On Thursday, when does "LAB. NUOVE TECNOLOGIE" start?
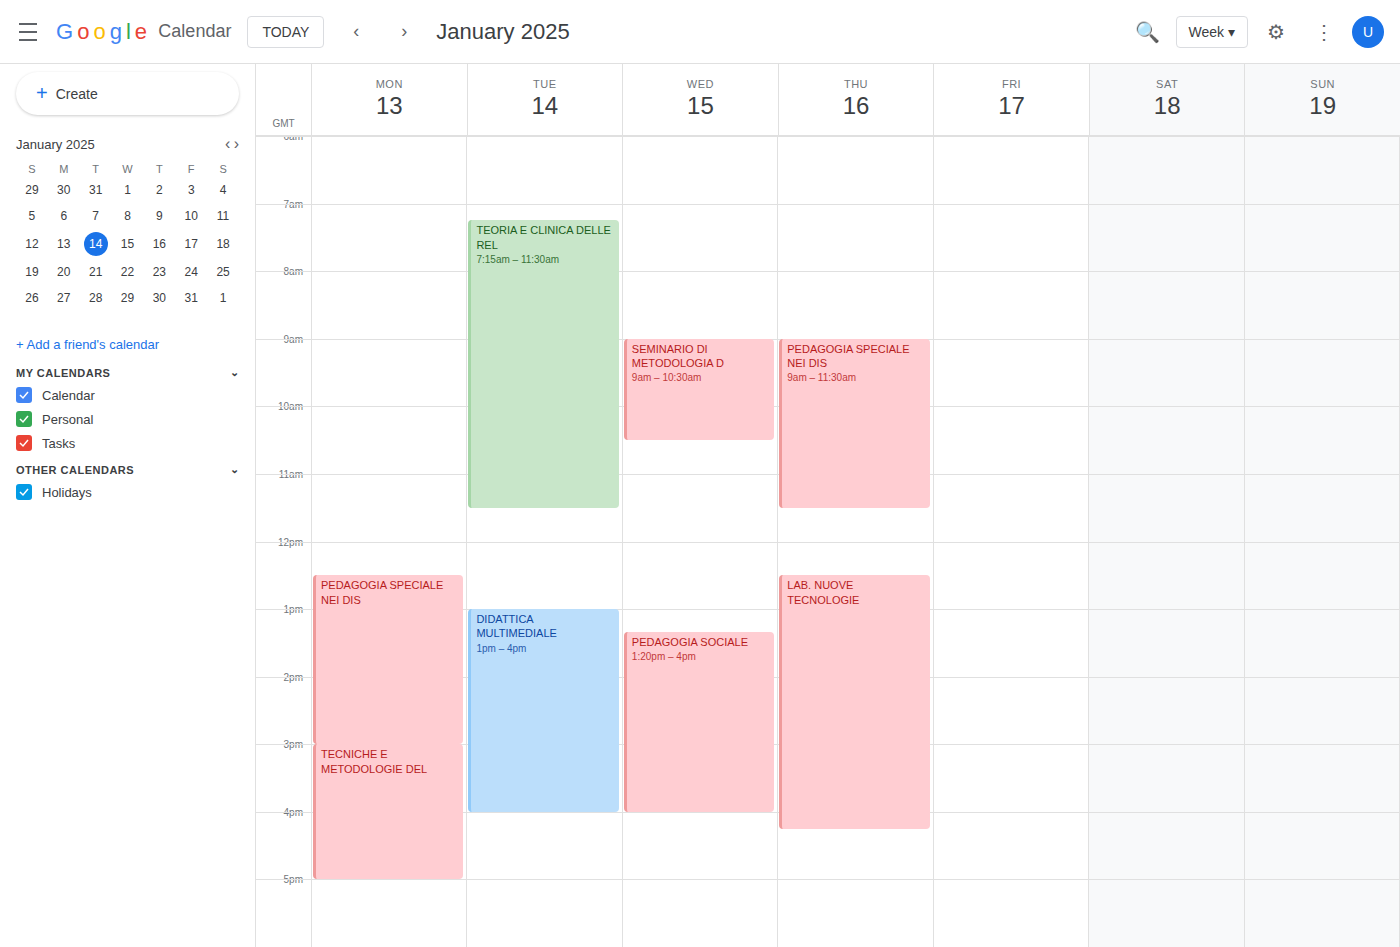
12:30